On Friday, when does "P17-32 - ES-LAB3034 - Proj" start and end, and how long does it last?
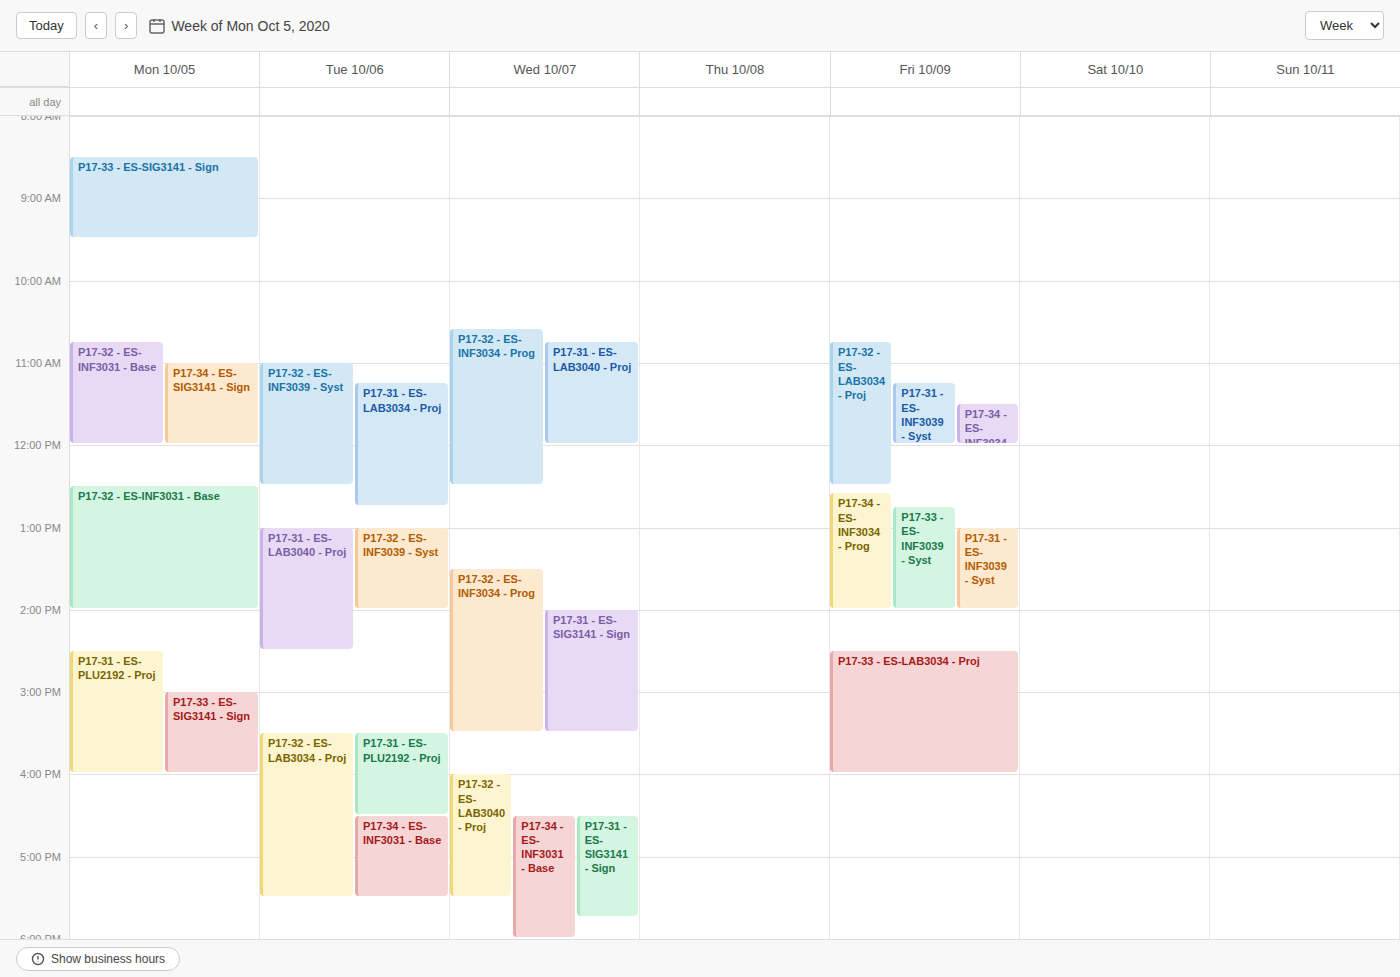
10:45 AM to 12:30 PM, 1 hour 45 minutes